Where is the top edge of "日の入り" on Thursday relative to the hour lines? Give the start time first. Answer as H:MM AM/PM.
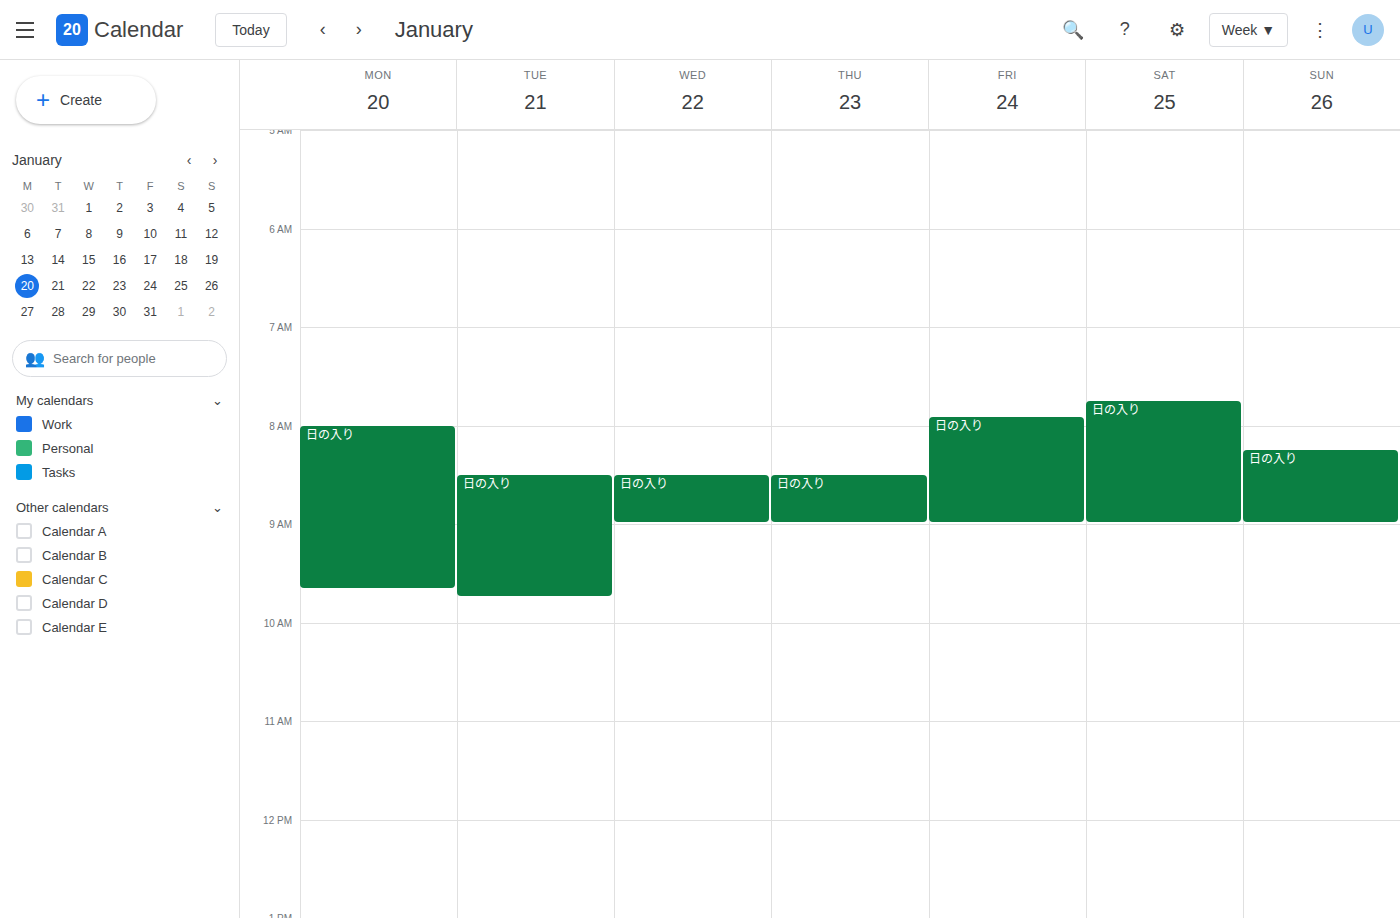
8:30 AM -- halfway between the 8 AM and 9 AM lines.